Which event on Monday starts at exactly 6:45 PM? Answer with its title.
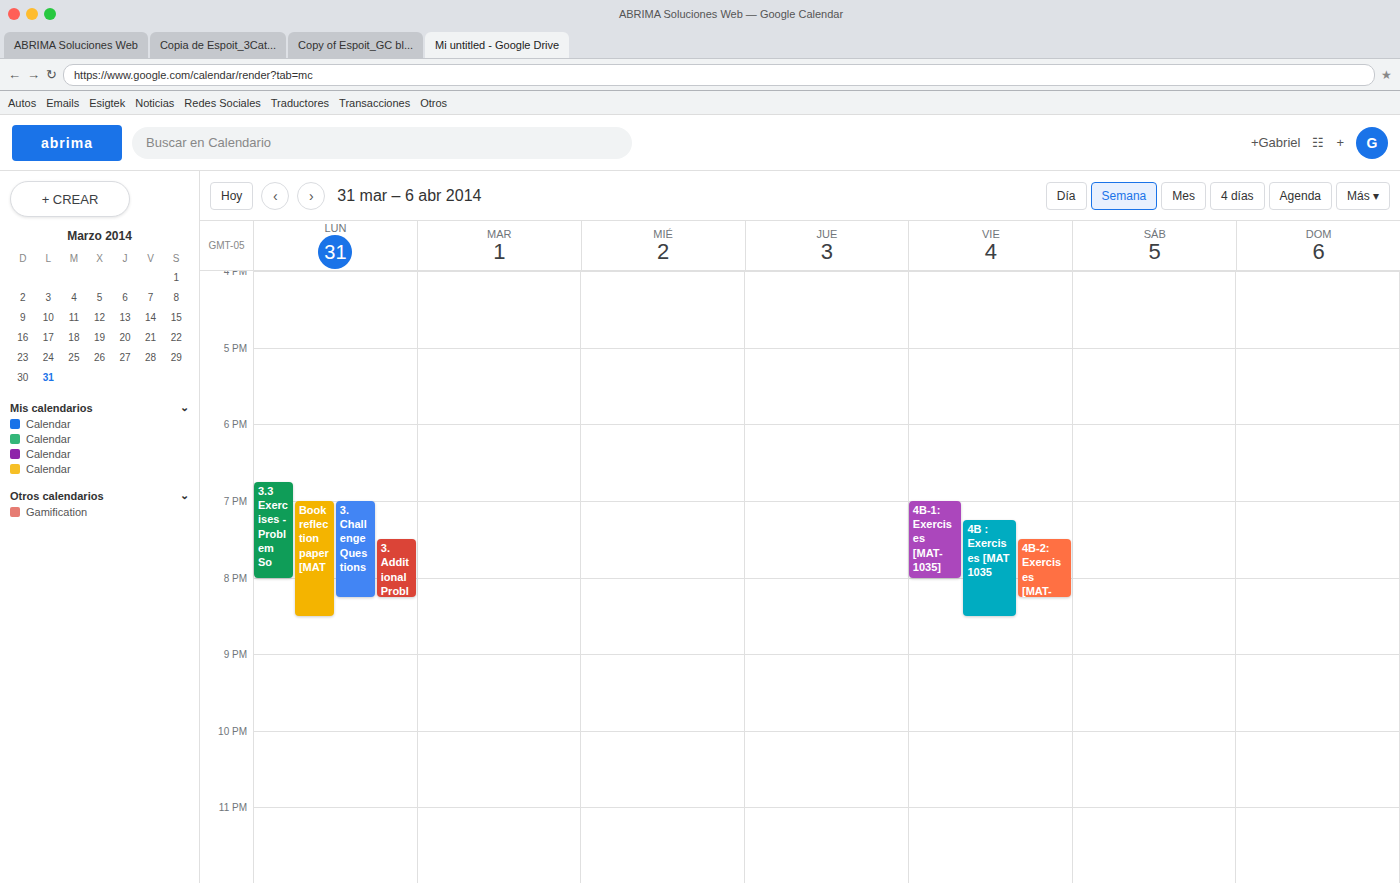
"3.3 Exercises - Problem So"